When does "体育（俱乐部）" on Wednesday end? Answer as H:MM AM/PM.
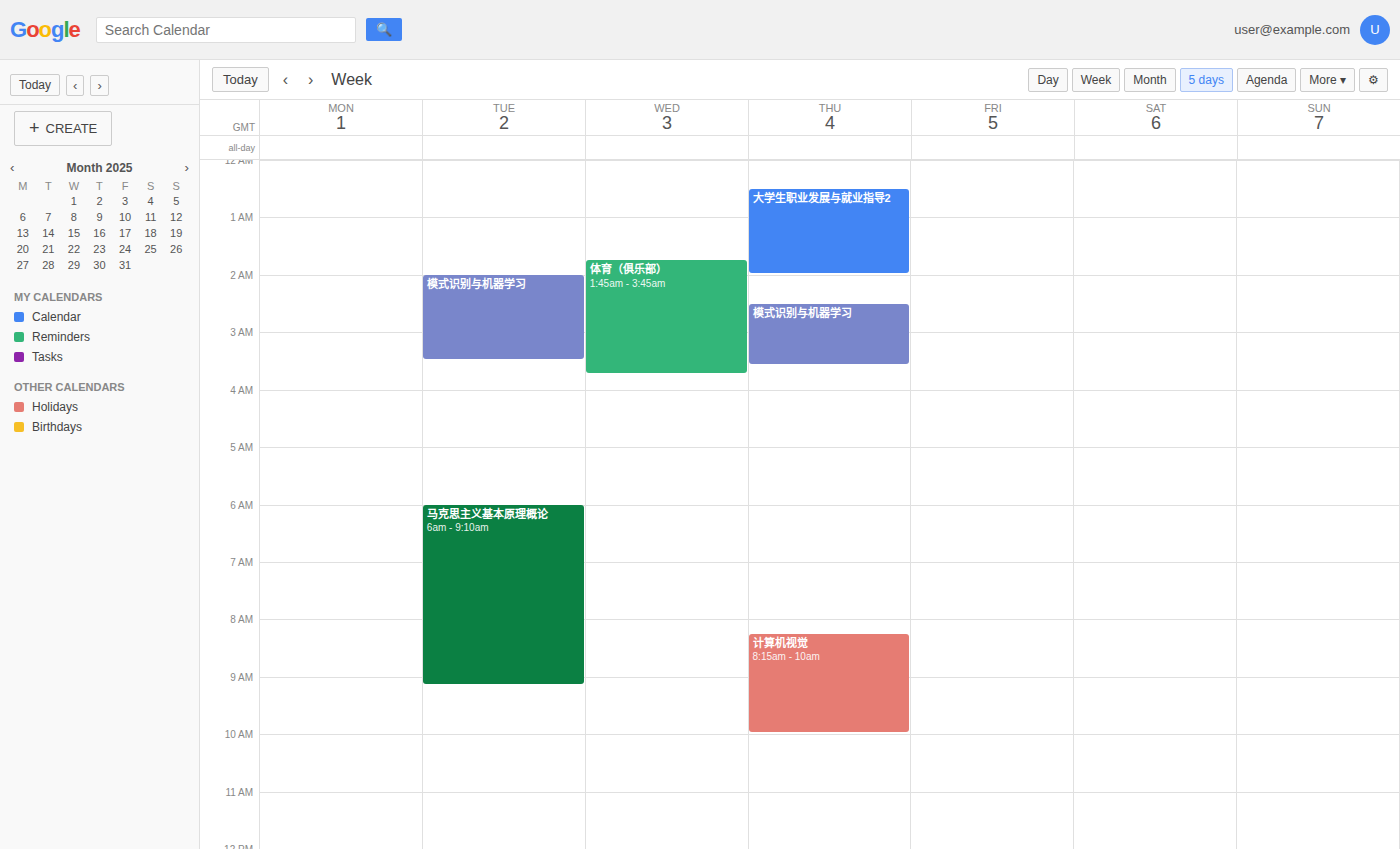
3:45 AM